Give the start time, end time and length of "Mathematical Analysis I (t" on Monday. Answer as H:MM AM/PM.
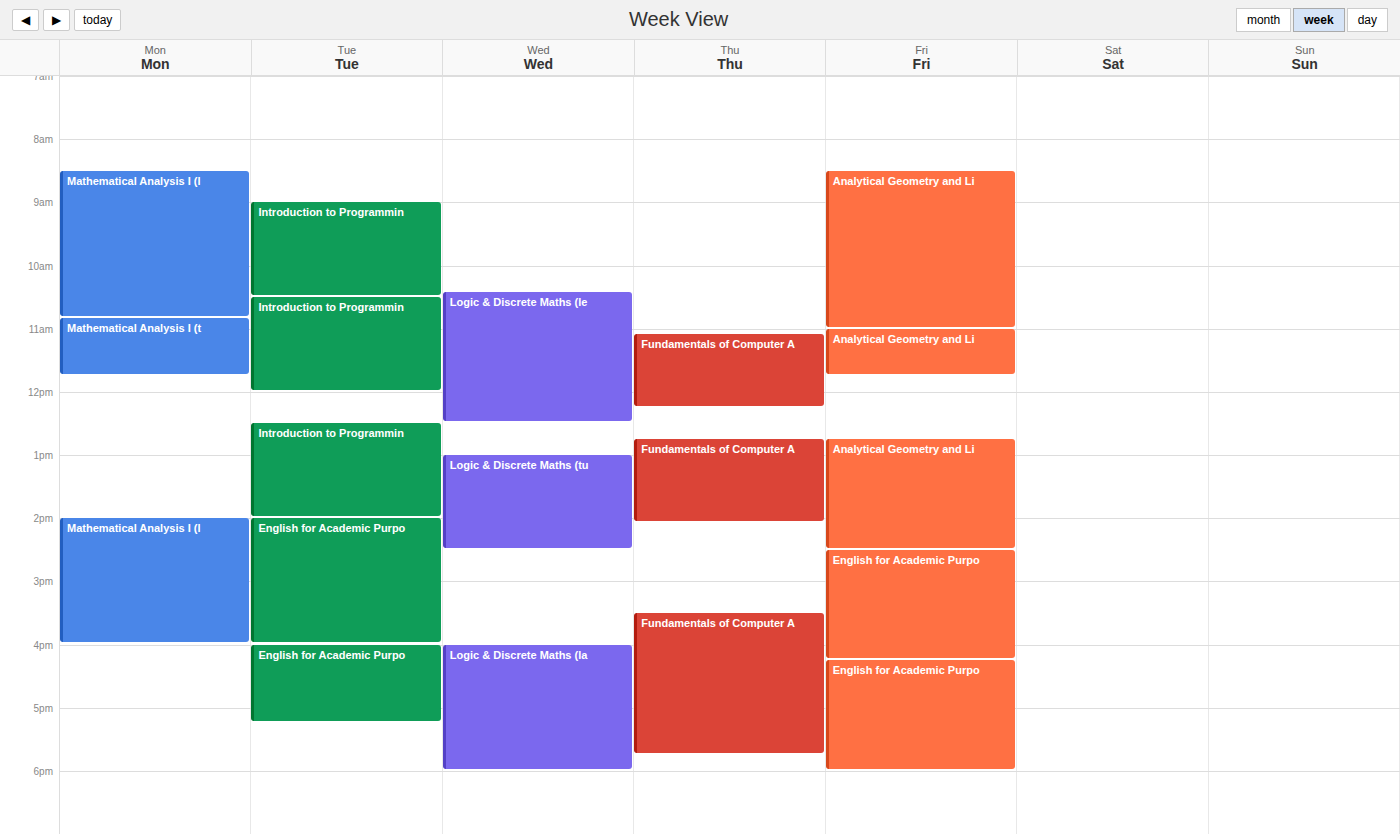
10:50 AM to 11:45 AM, 55 minutes